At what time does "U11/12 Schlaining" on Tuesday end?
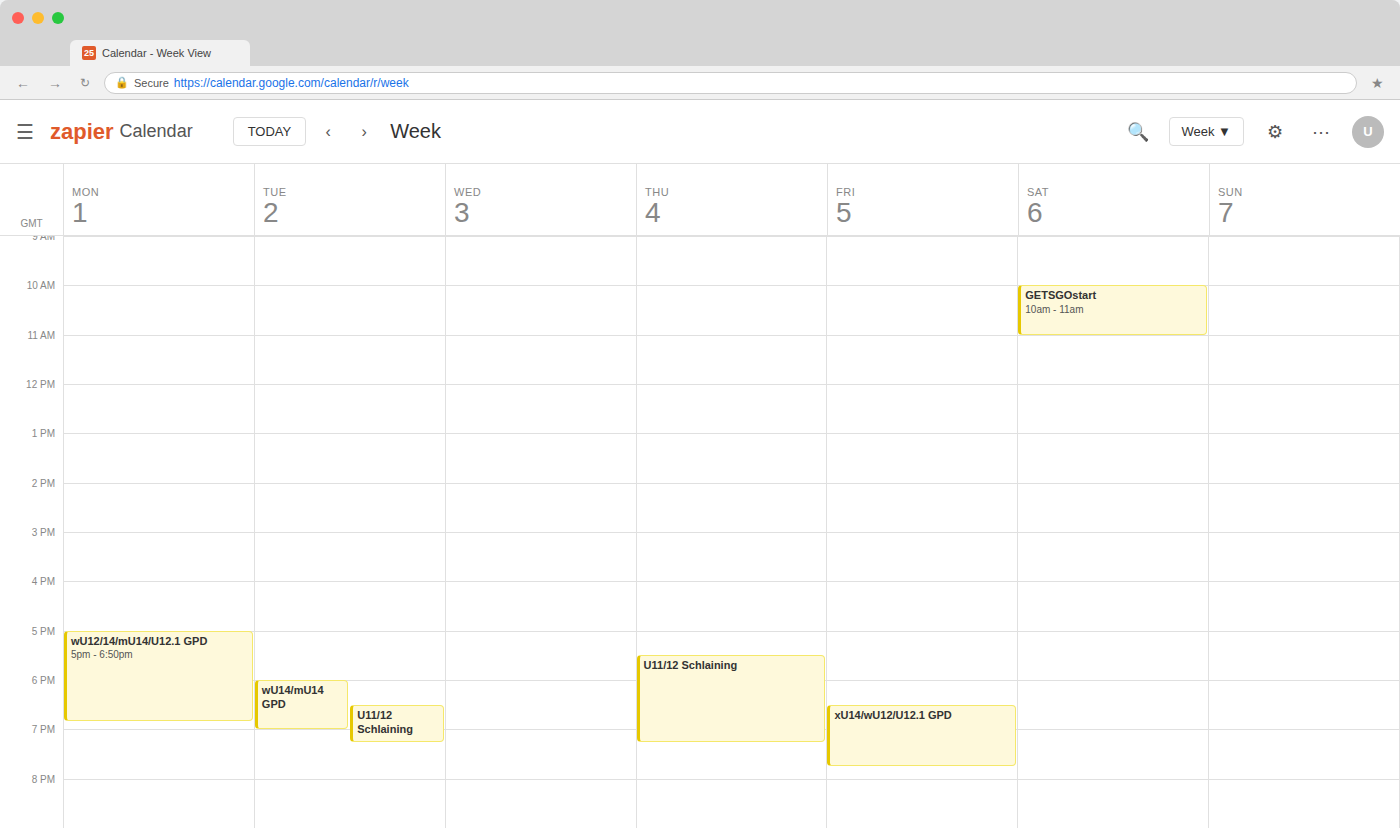
7:15 PM